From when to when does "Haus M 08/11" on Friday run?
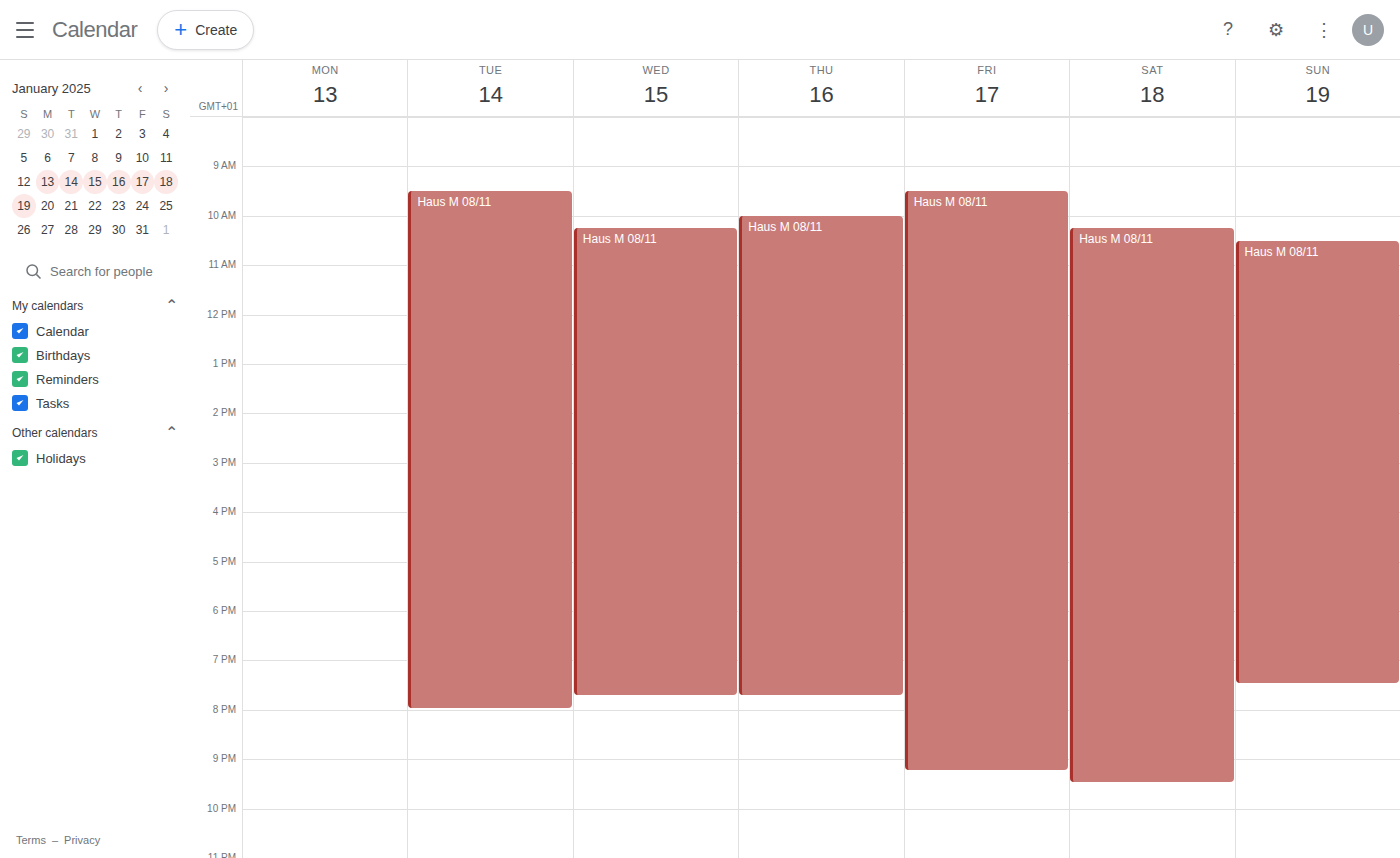
9:30 AM to 9:15 PM